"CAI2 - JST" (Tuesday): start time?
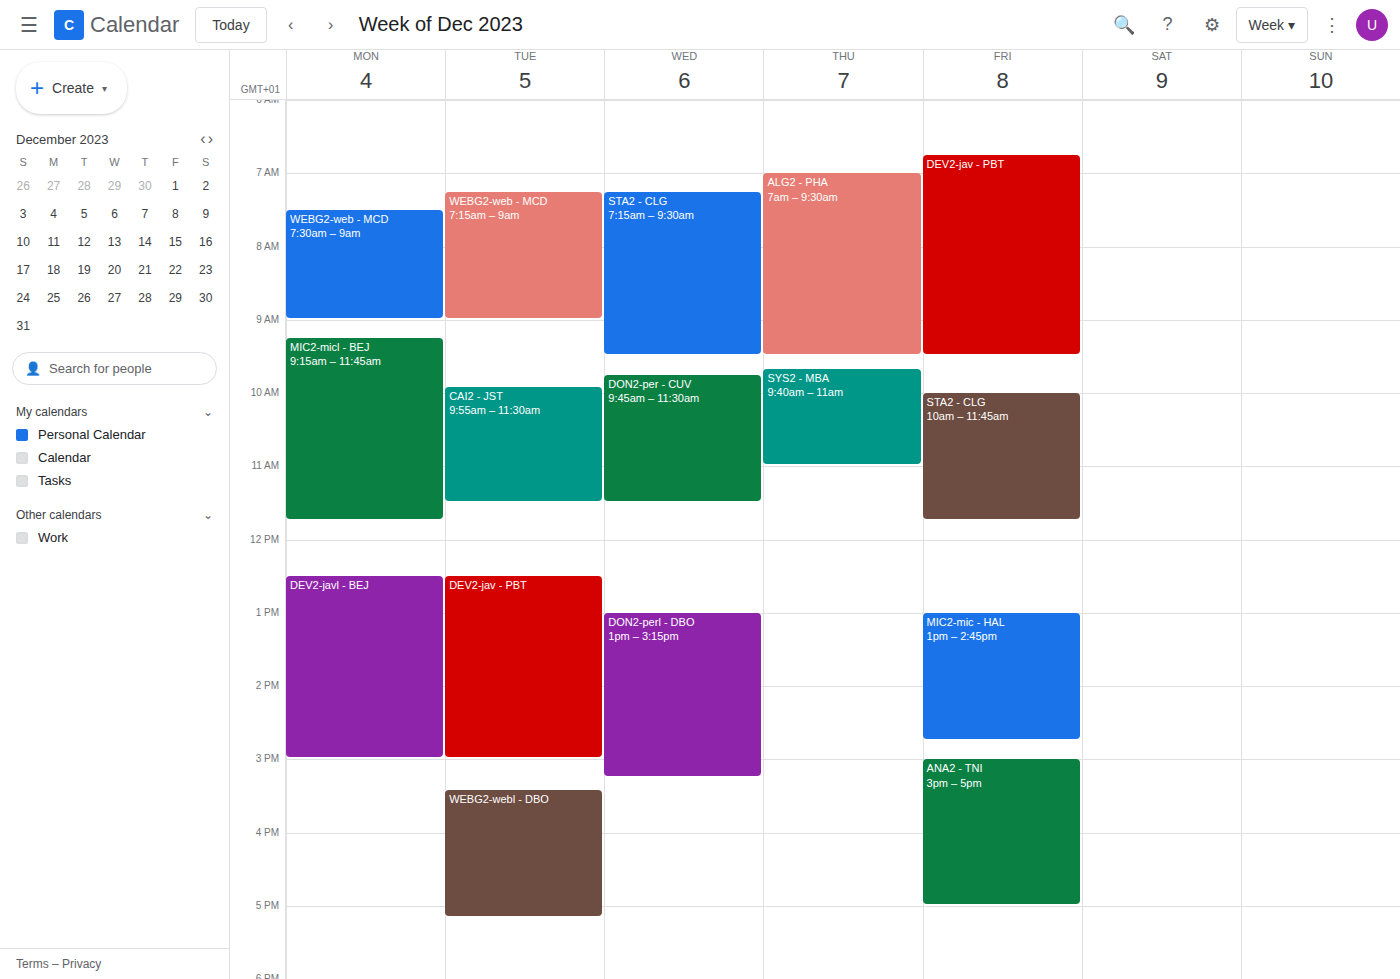
9:55 AM